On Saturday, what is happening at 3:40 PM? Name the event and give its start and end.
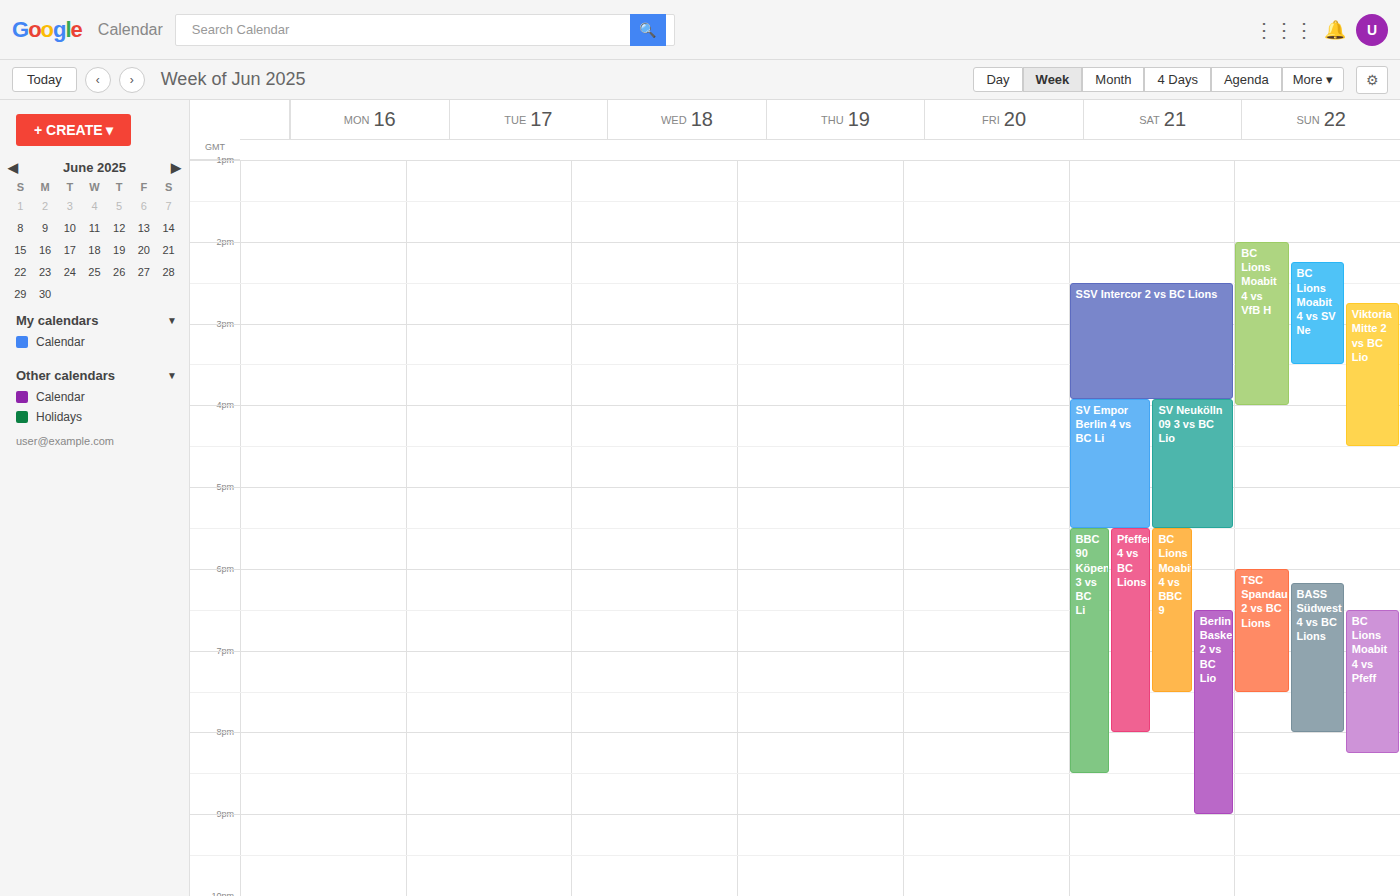
"SSV Intercor 2 vs BC Lions", 2:30 PM to 3:55 PM